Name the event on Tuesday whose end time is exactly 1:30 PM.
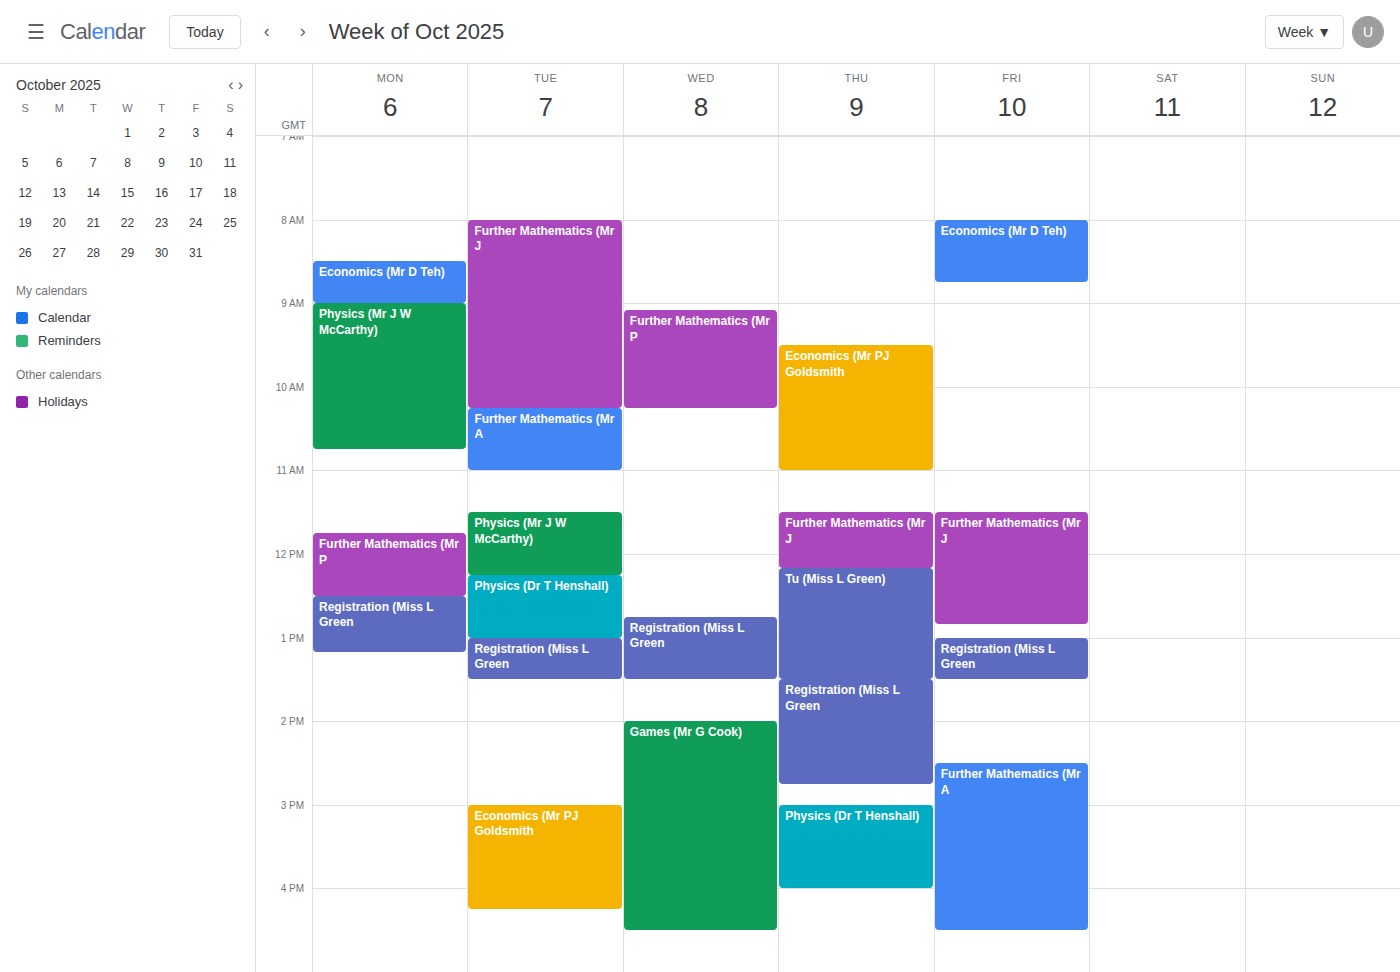
"Registration (Miss L Green"